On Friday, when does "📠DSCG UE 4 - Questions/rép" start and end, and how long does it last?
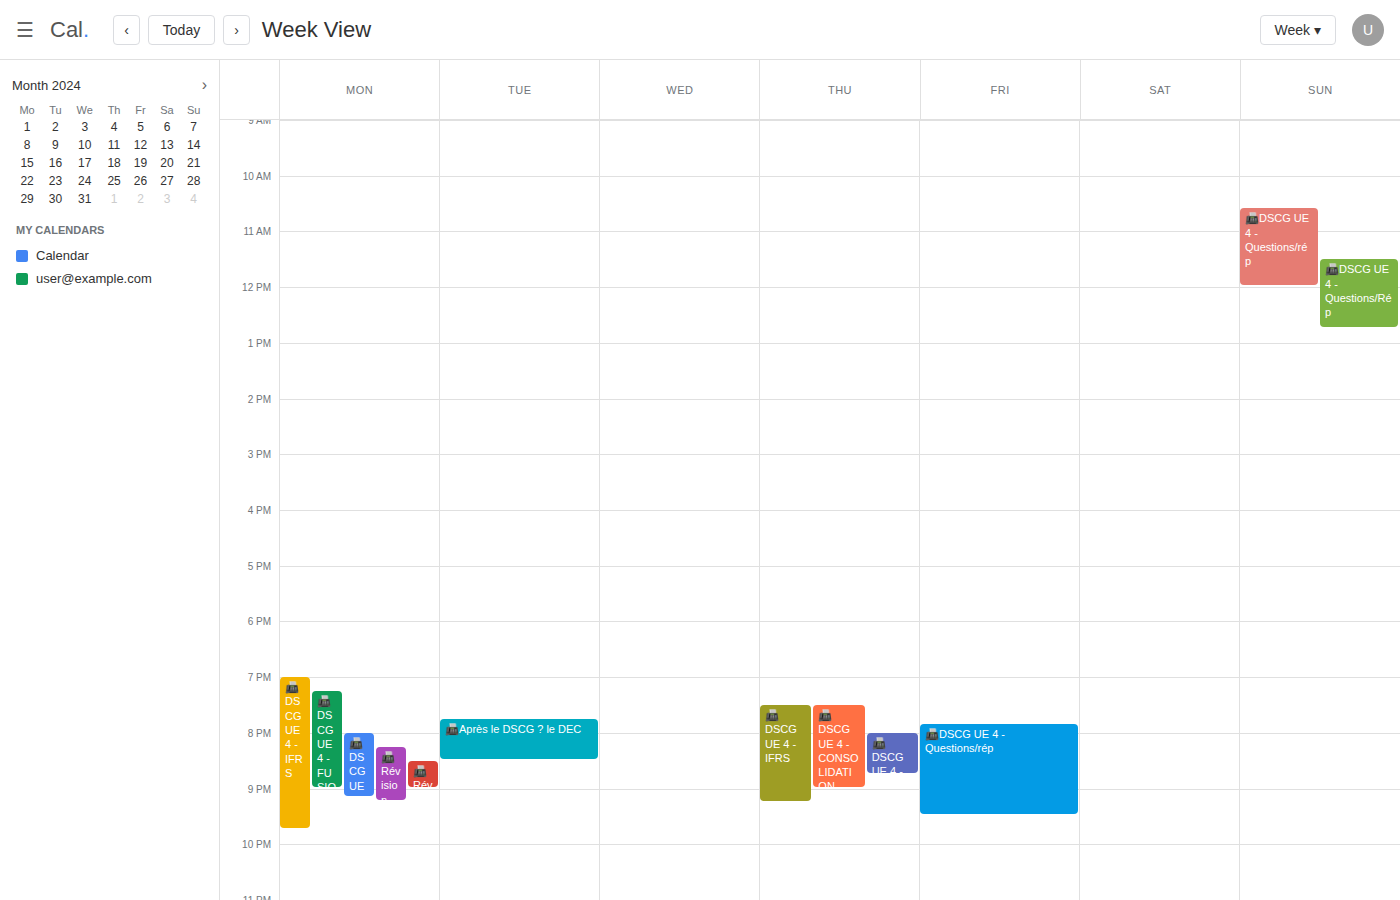
7:50 PM to 9:30 PM, 1 hour 40 minutes